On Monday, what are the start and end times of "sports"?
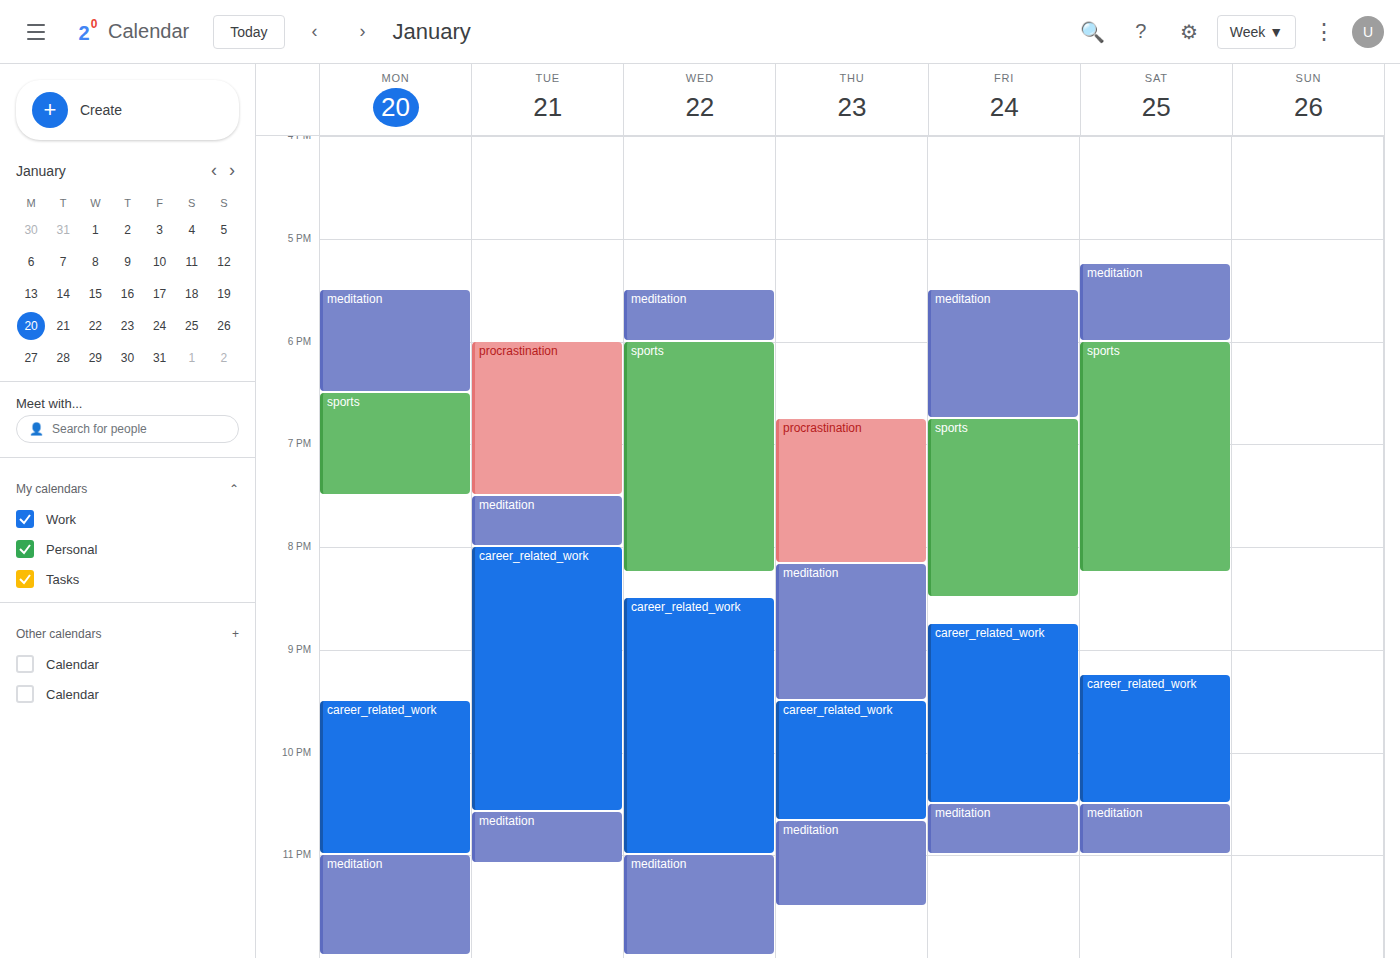
6:30 PM to 7:30 PM